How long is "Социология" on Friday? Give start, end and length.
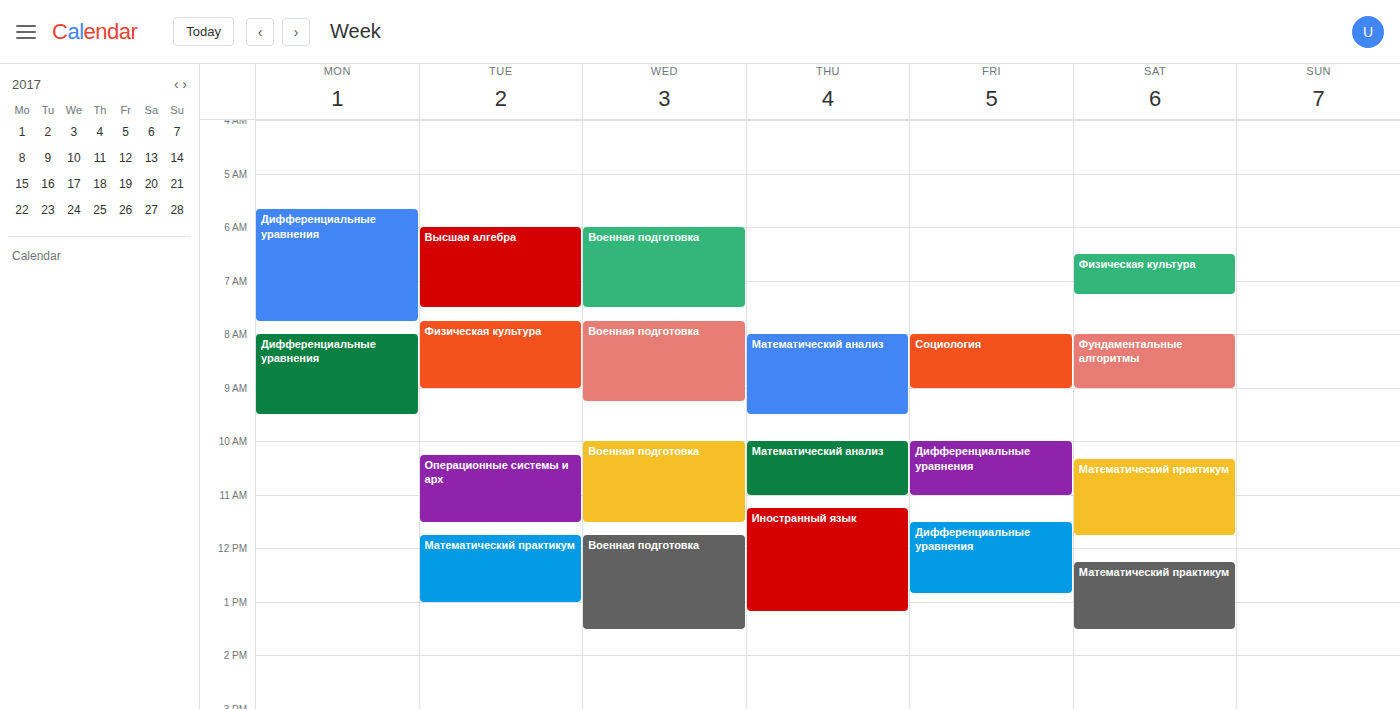
8:00 AM to 9:00 AM, 1 hour